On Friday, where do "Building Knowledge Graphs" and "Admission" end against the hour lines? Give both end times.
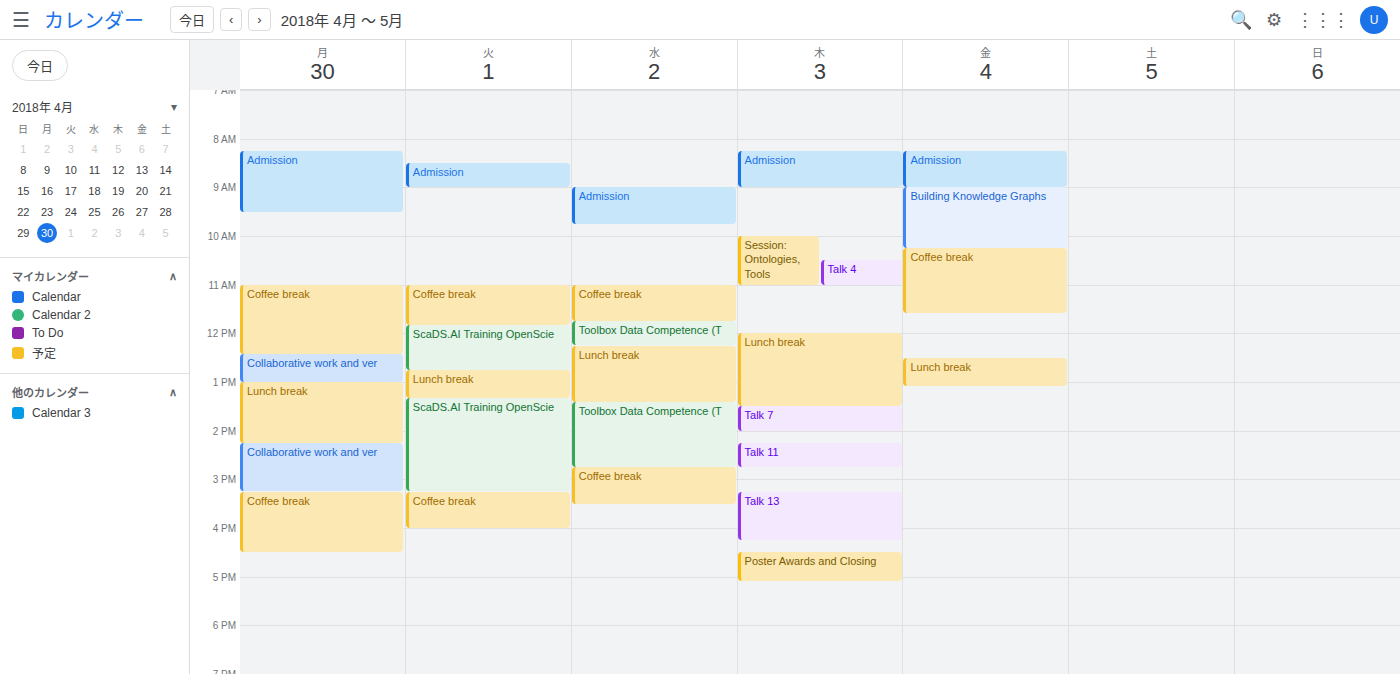
"Building Knowledge Graphs": 10:15, neither: a quarter of the way from the 10:00 line to the 11:00 line. "Admission": 09:00, exactly on the 09:00 line.